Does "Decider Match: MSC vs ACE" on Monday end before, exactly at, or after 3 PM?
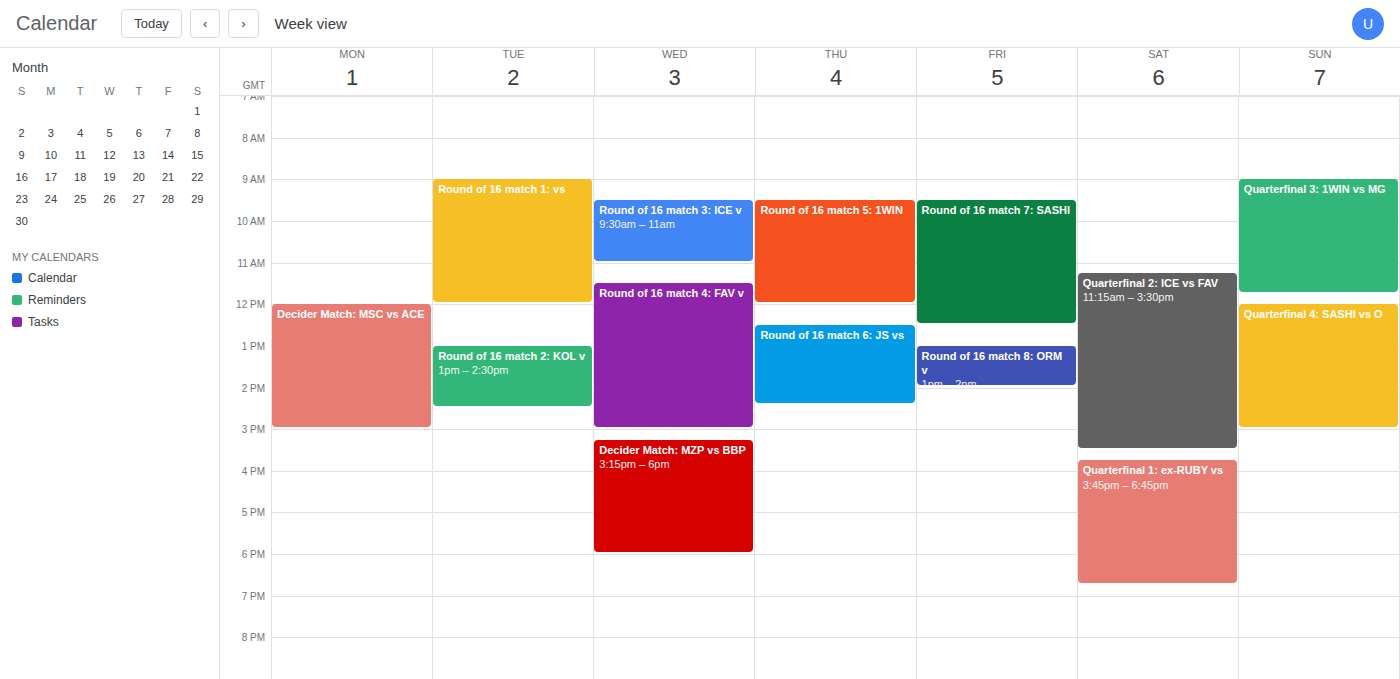
3:00 PM -- exactly at 3 PM, on the 3 PM line.